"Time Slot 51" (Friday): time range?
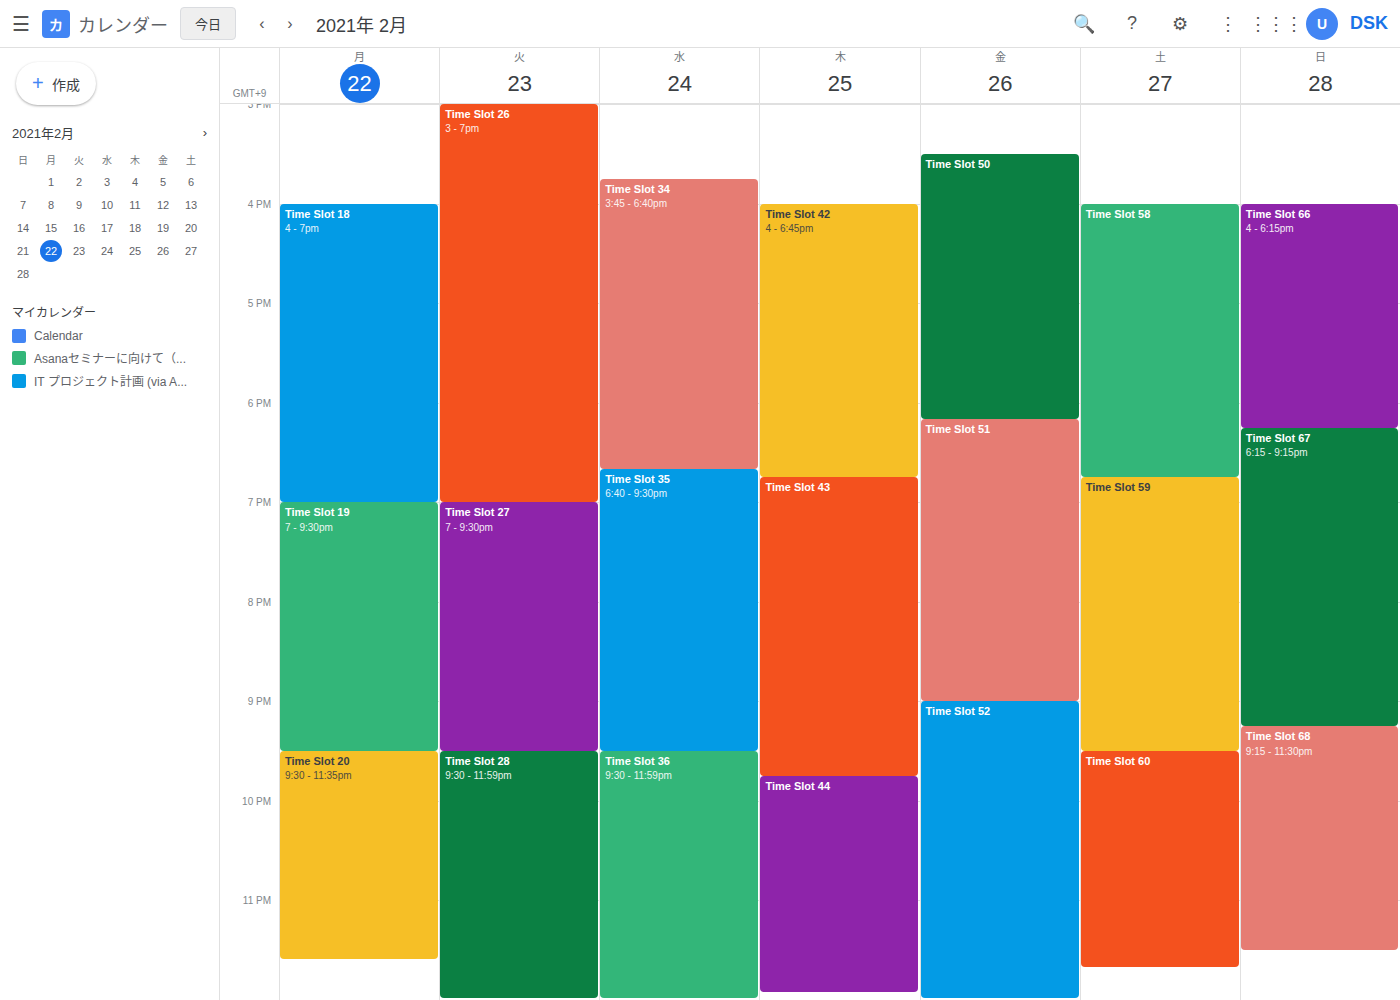
6:10 PM to 9:00 PM